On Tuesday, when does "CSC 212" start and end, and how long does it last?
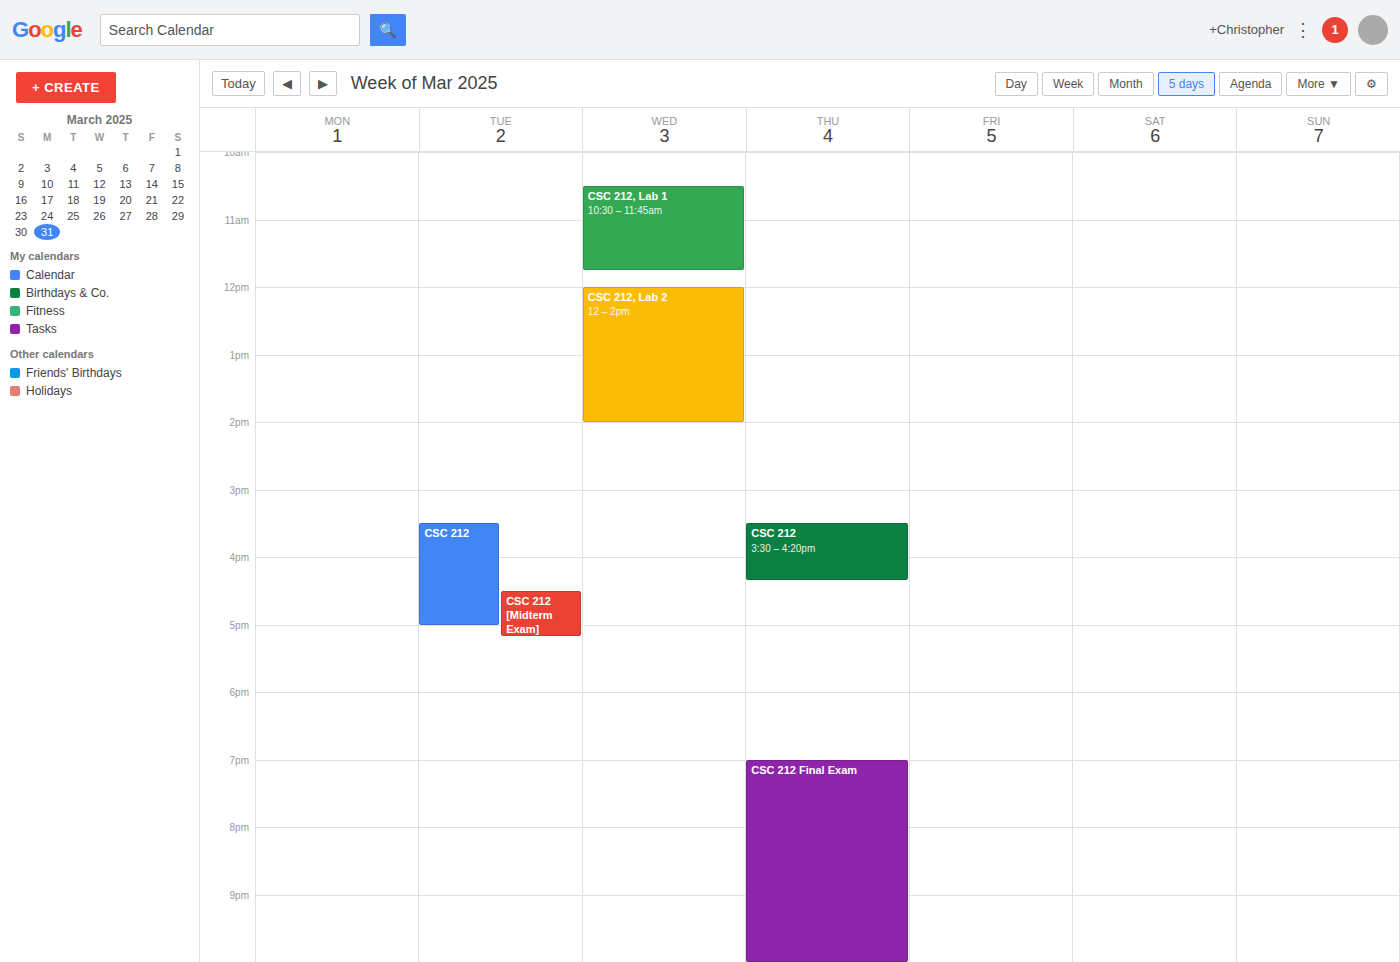
15:30 to 17:00, 1 hour 30 minutes